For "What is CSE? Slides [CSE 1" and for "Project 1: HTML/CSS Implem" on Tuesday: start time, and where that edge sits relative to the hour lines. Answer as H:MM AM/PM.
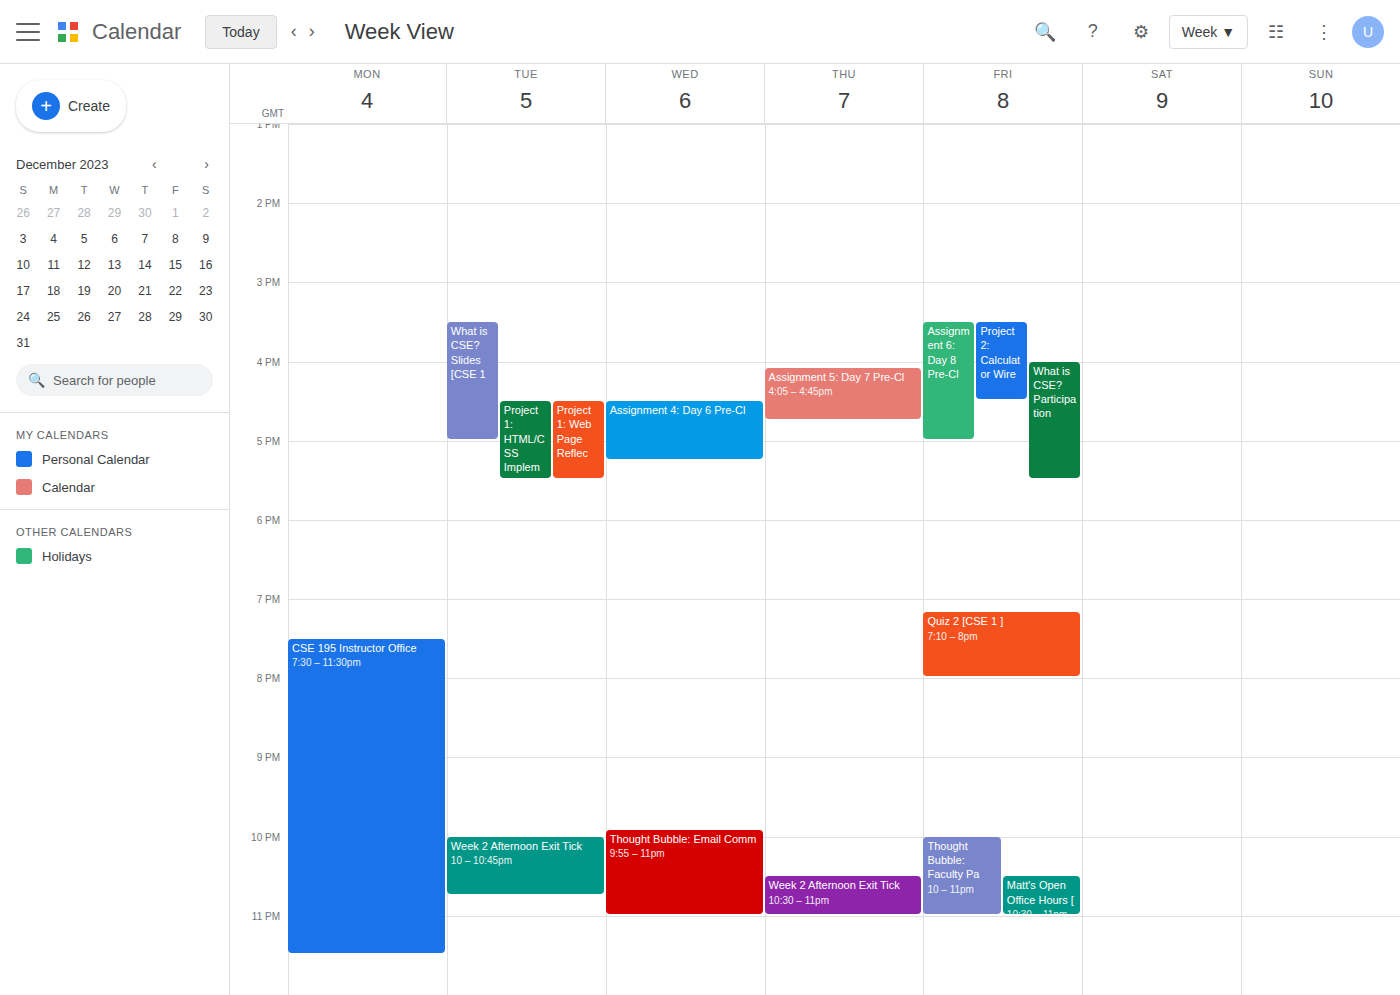
"What is CSE? Slides [CSE 1": 3:30 PM, halfway between the 3 PM and 4 PM lines. "Project 1: HTML/CSS Implem": 4:30 PM, halfway between the 4 PM and 5 PM lines.